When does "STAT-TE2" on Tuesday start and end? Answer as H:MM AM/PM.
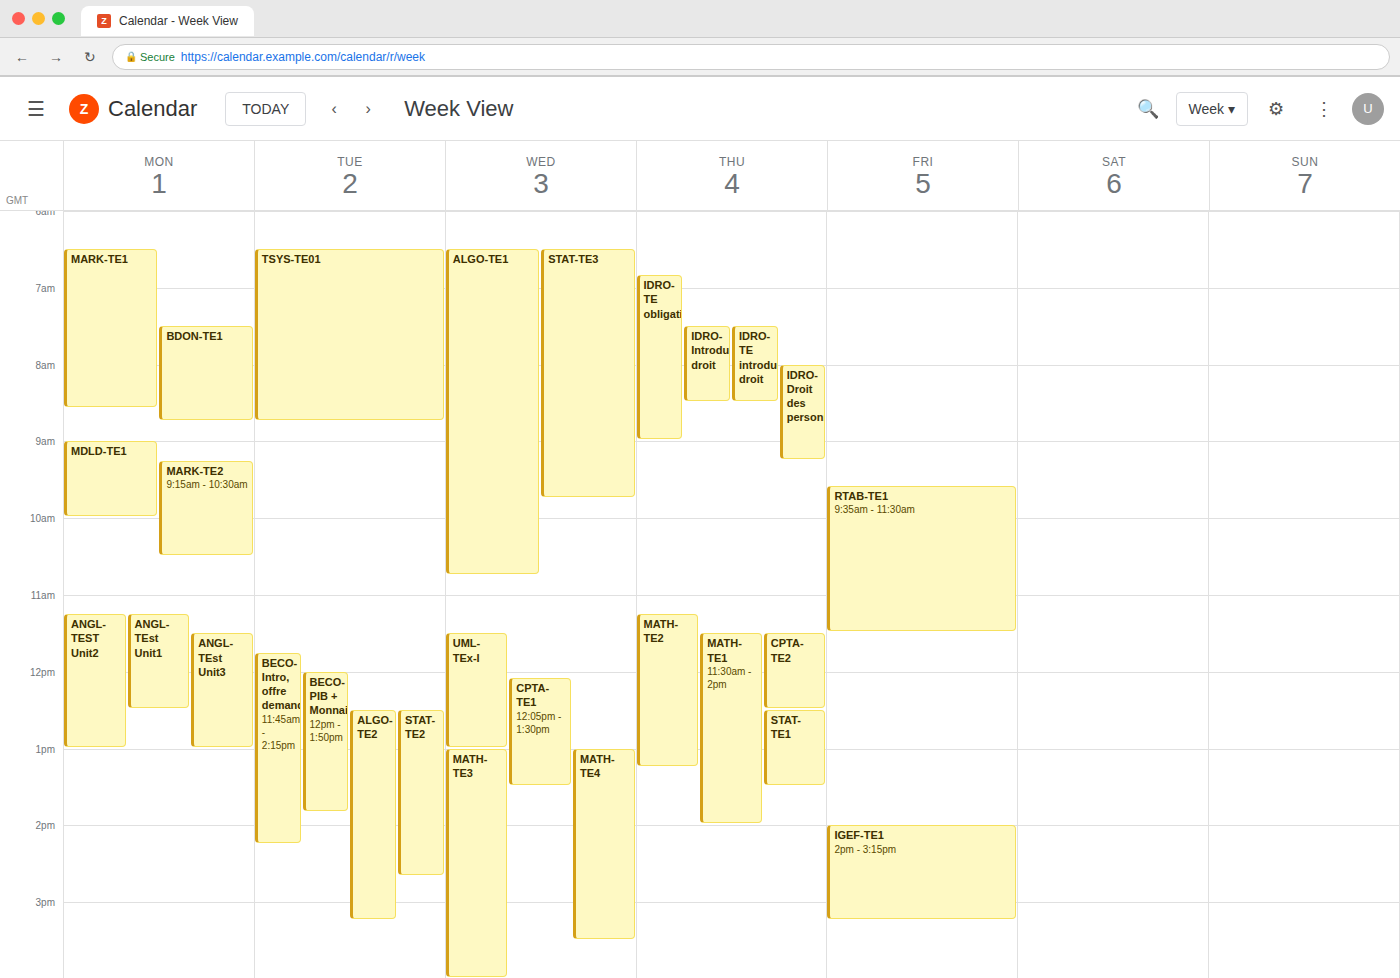
12:30 PM to 2:40 PM